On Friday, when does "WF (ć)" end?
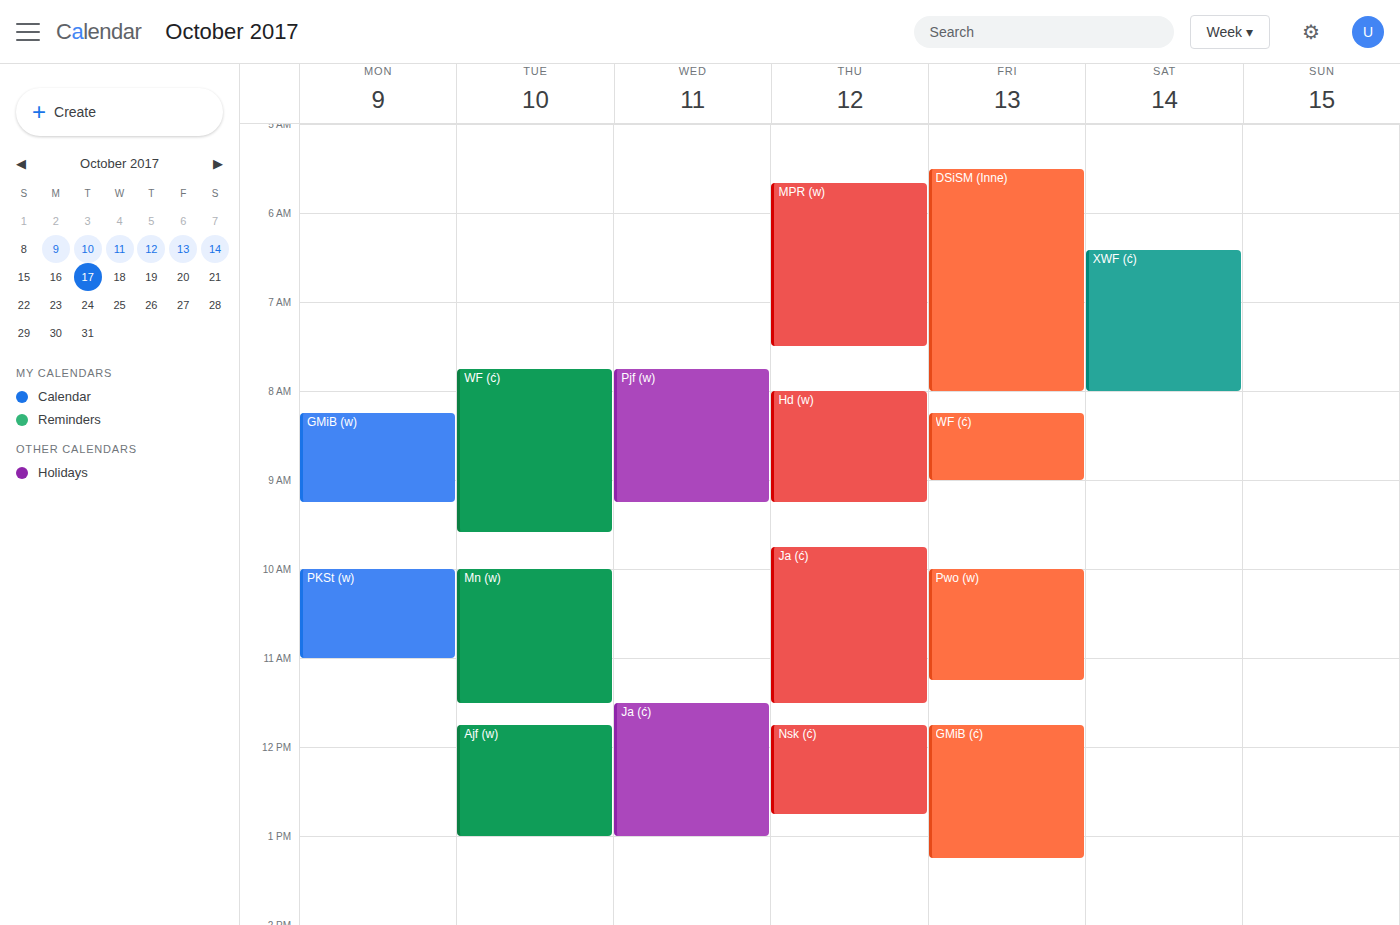
9:00 AM